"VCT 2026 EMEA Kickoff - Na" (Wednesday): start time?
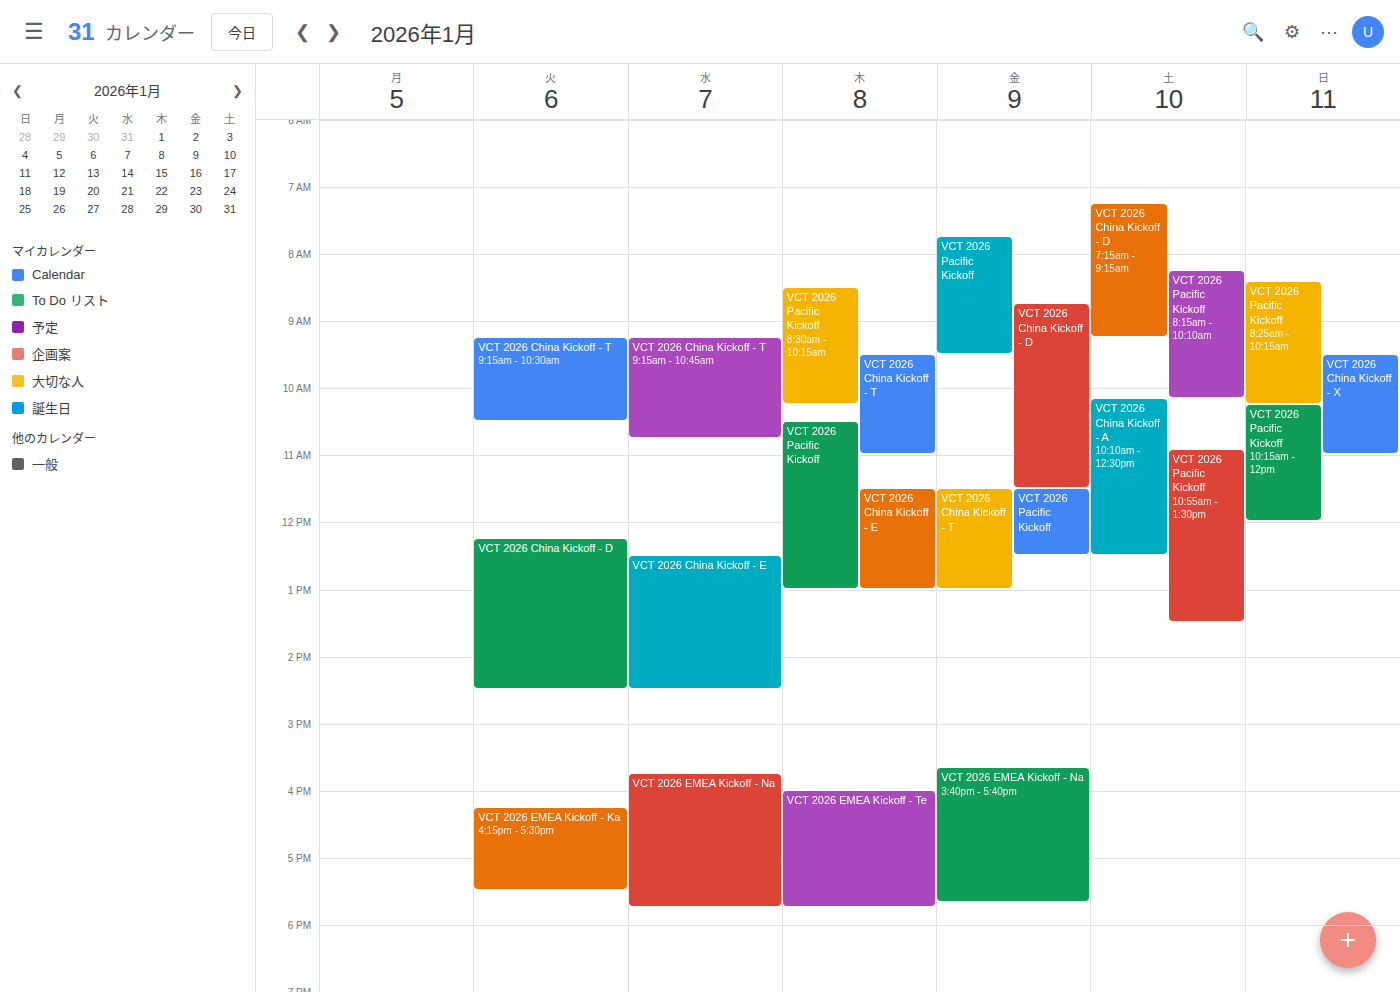
3:45 PM